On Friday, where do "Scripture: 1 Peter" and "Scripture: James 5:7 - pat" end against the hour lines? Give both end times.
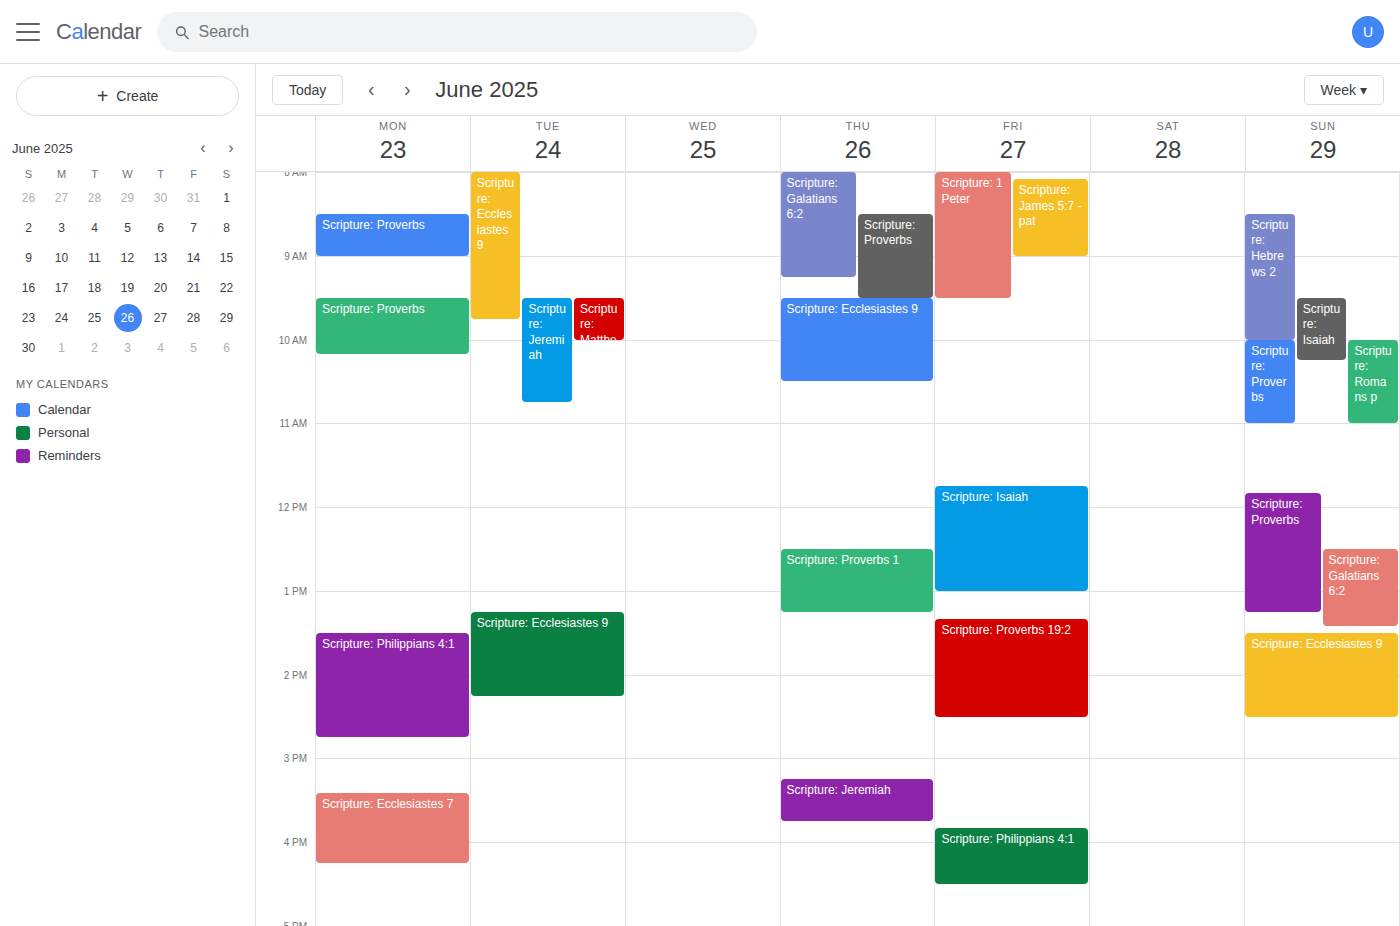
"Scripture: 1 Peter": 9:30 AM, halfway between the 9 AM and 10 AM lines. "Scripture: James 5:7 - pat": 9:00 AM, exactly on the 9 AM line.